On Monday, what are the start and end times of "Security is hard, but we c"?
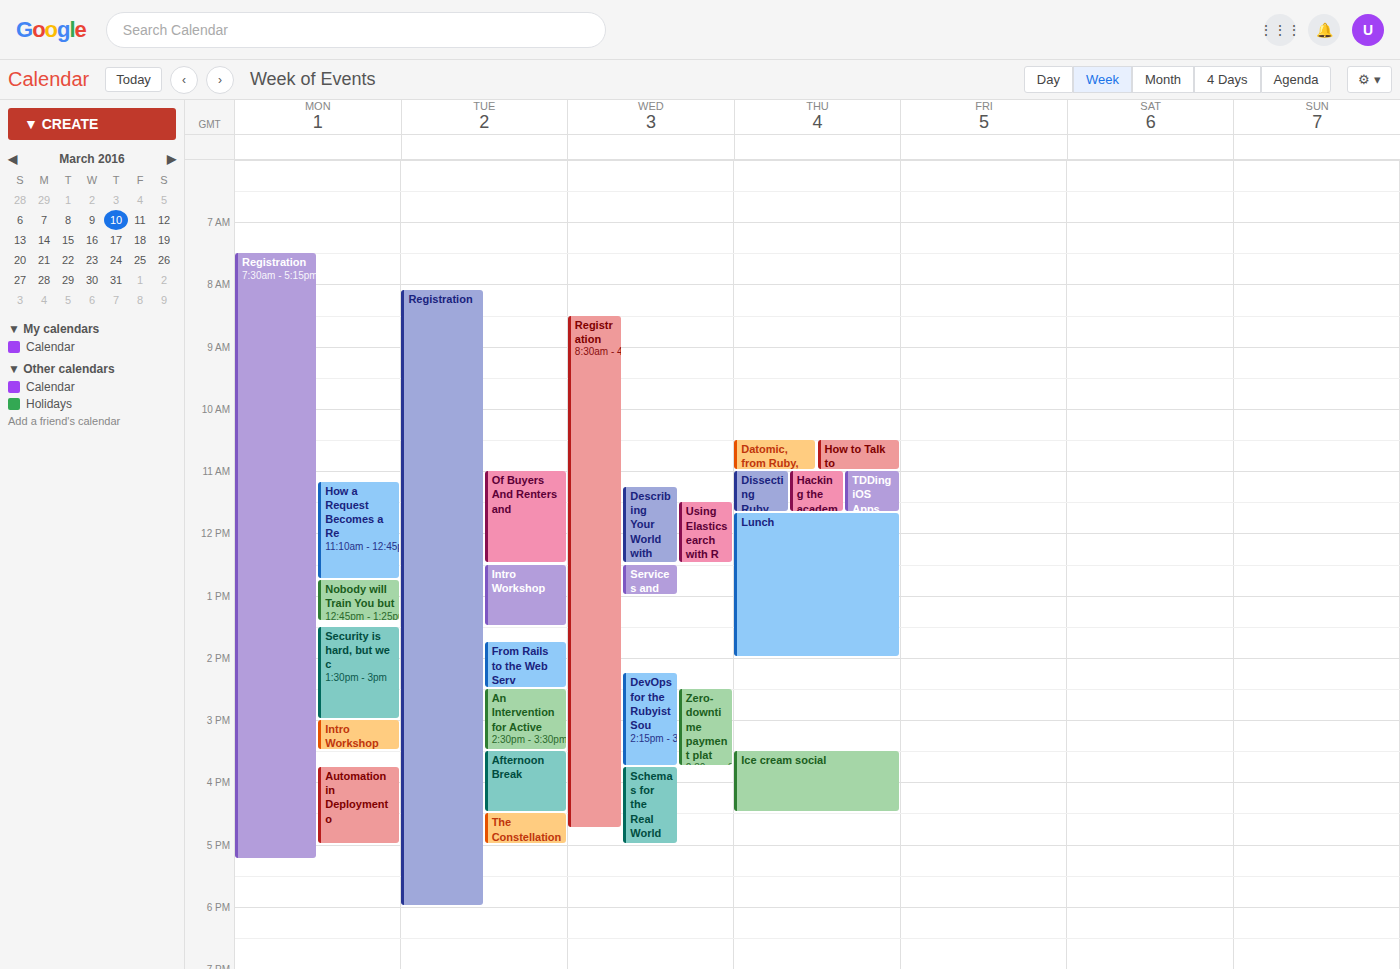
1:30 PM to 3:00 PM